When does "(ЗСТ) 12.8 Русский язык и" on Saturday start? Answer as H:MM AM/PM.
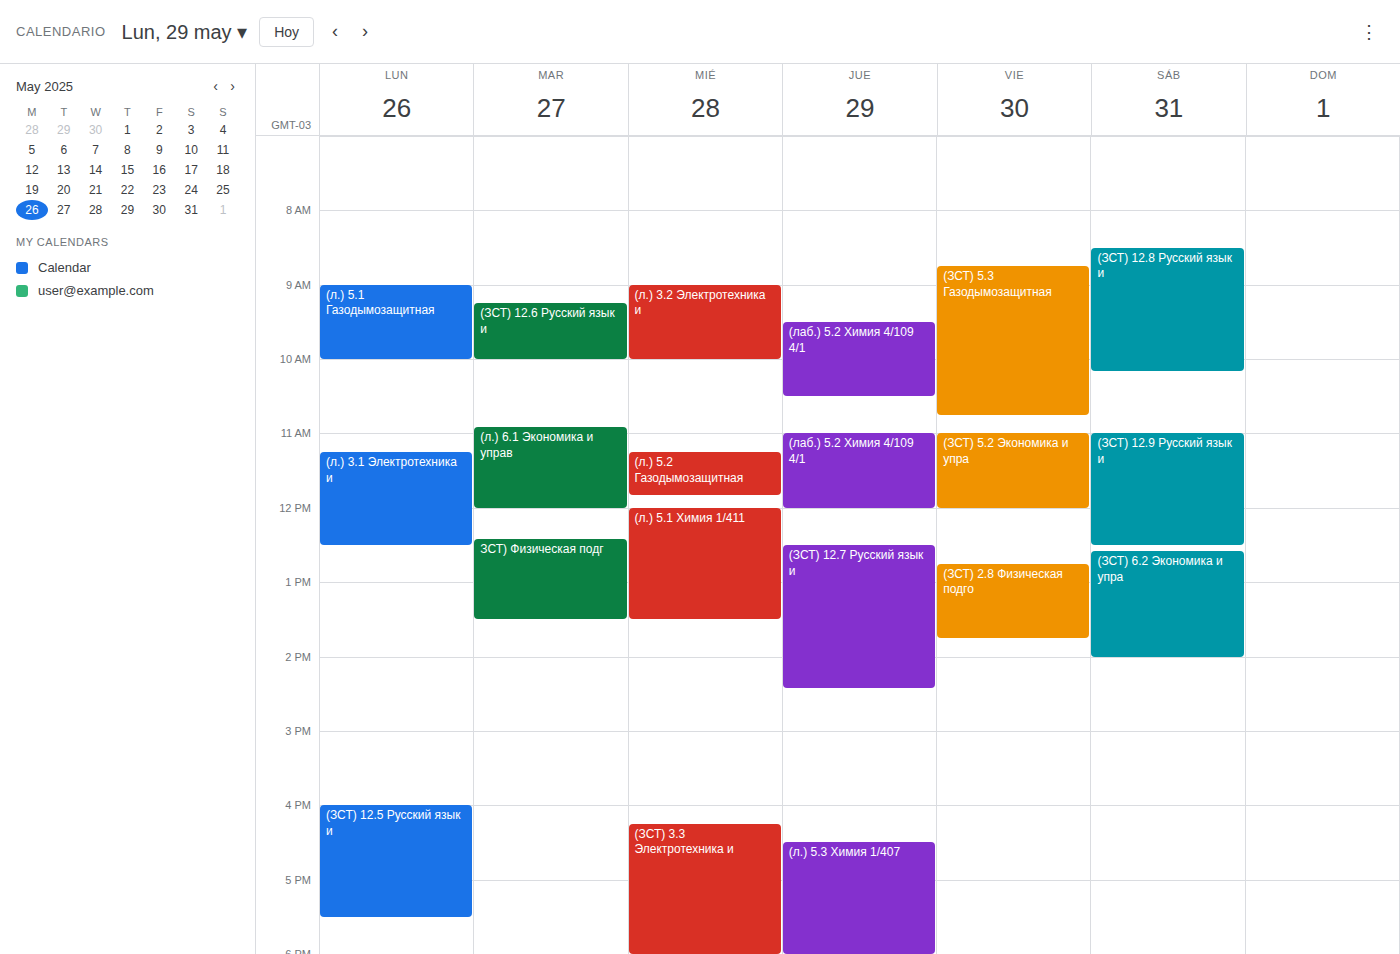
8:30 AM